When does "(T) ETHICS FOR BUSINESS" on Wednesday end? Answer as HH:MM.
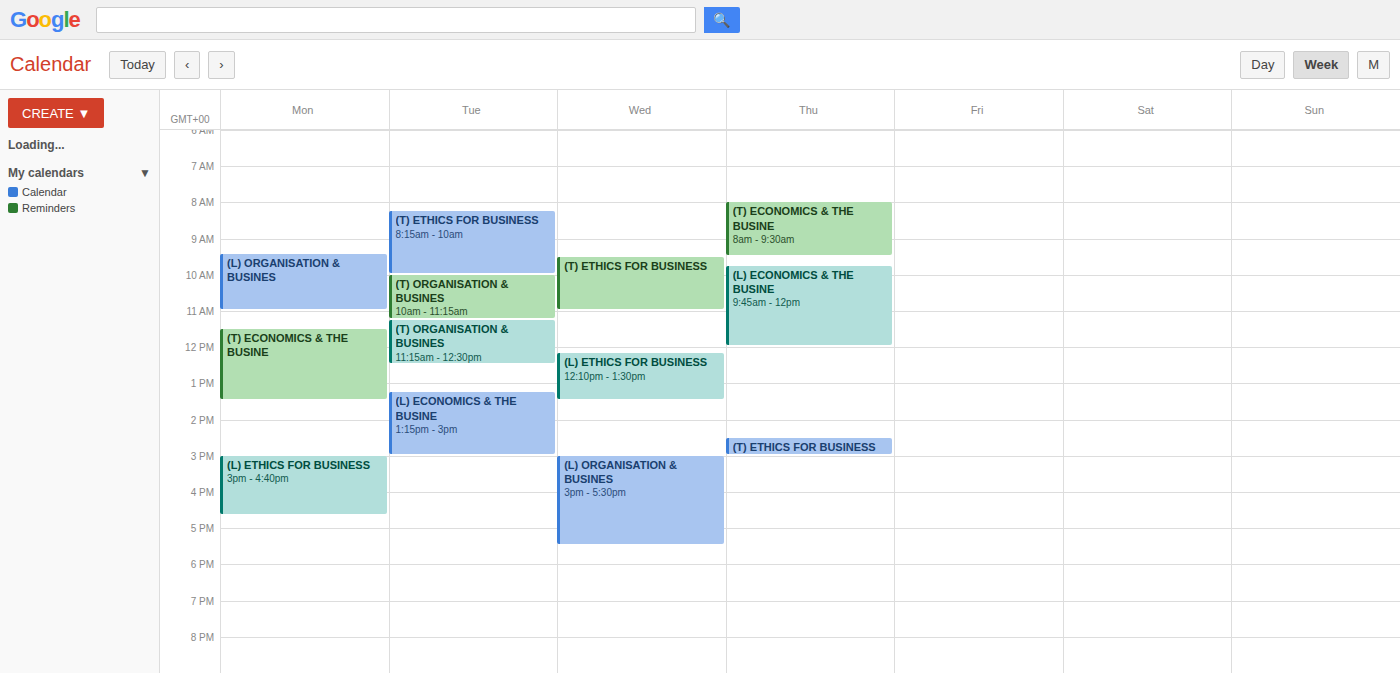
11:00